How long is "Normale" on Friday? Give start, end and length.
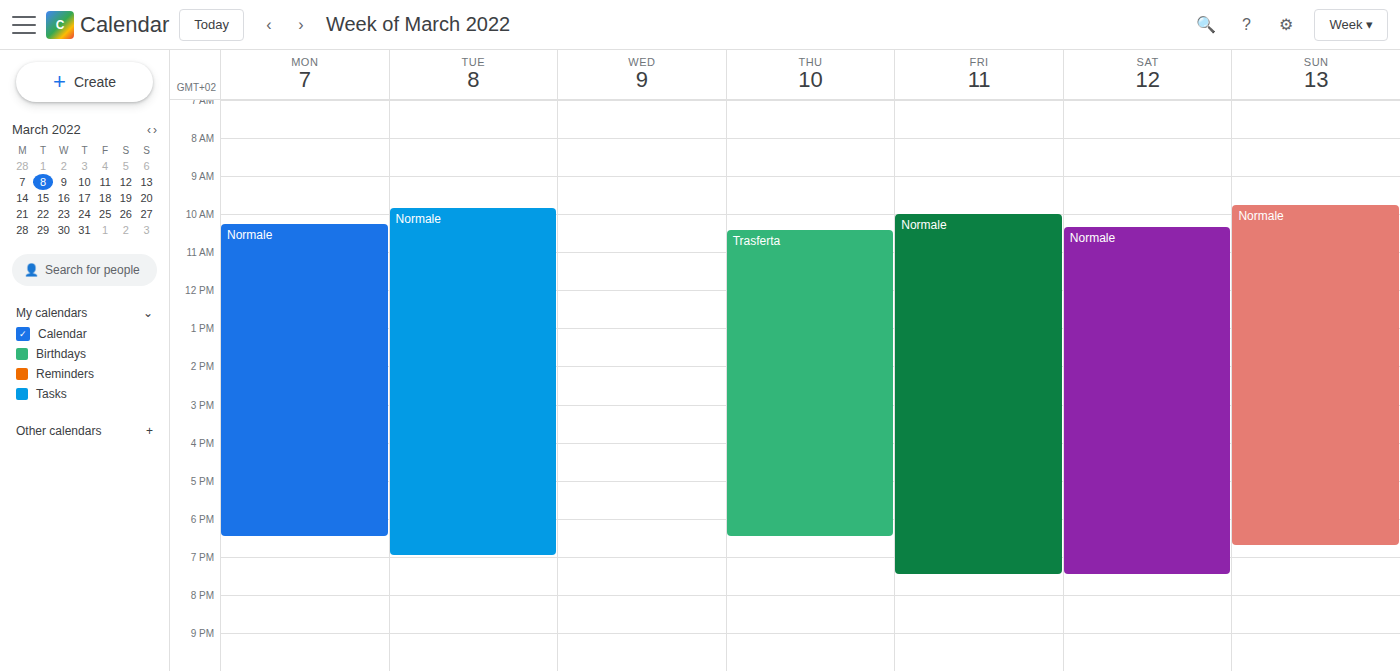
10:00 AM to 7:30 PM, 9 hours 30 minutes